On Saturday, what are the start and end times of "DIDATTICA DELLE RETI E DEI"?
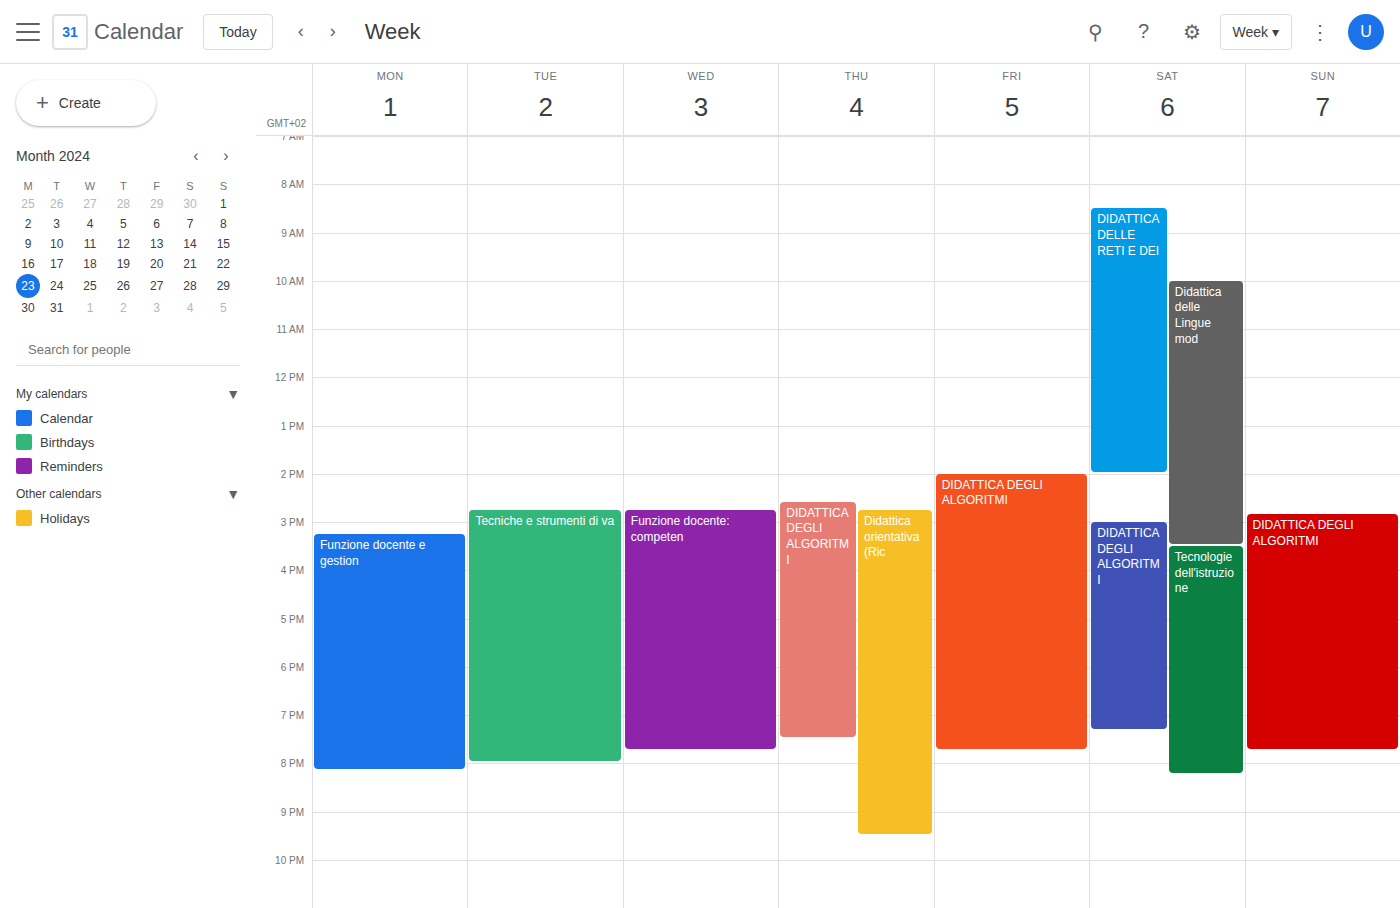
8:30 AM to 2:00 PM